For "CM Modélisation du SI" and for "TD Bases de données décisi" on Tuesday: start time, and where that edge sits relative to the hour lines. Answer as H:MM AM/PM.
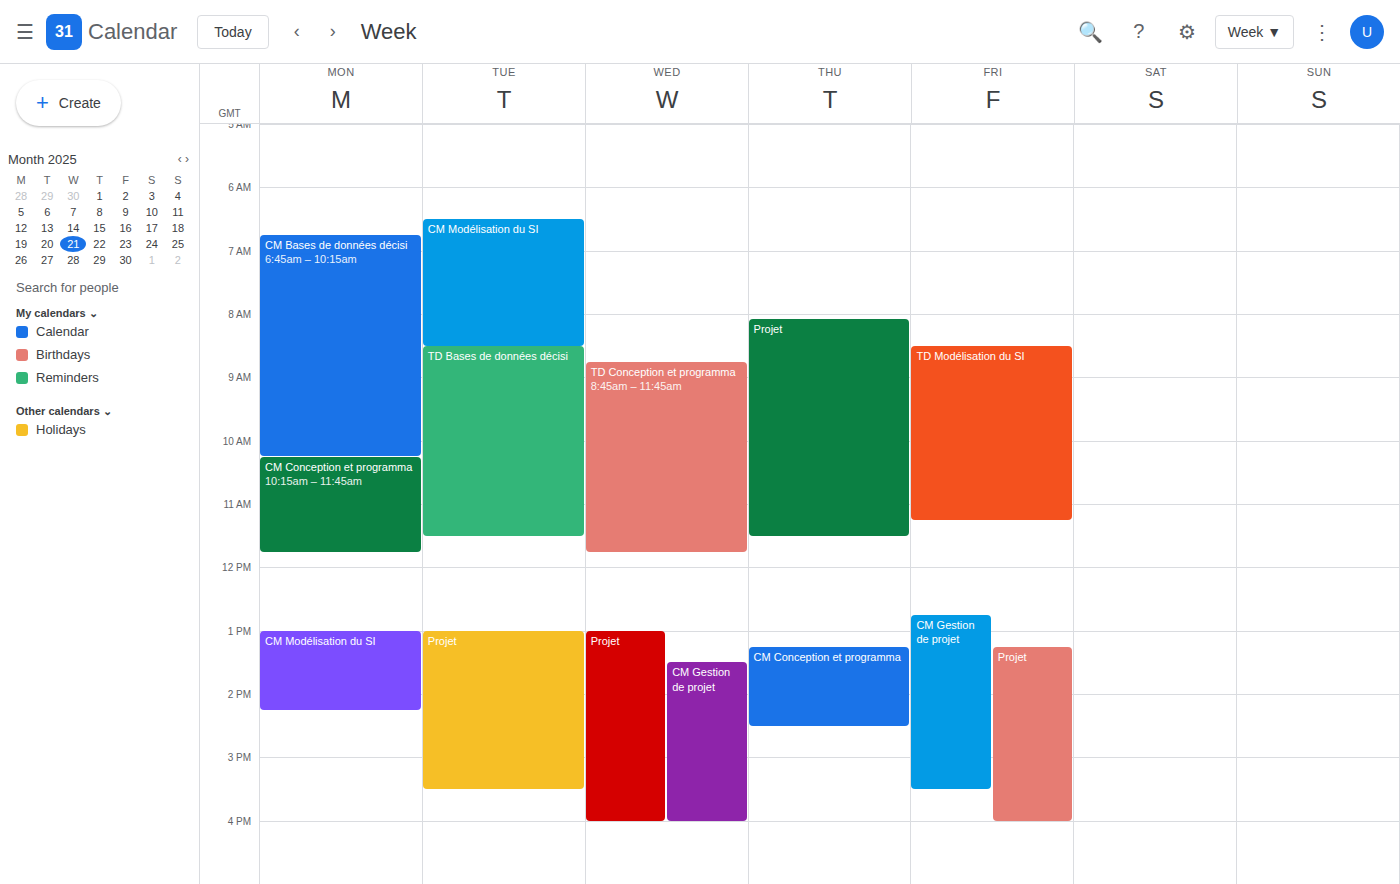
"CM Modélisation du SI": 6:30 AM, halfway between the 6 AM and 7 AM lines. "TD Bases de données décisi": 8:30 AM, halfway between the 8 AM and 9 AM lines.